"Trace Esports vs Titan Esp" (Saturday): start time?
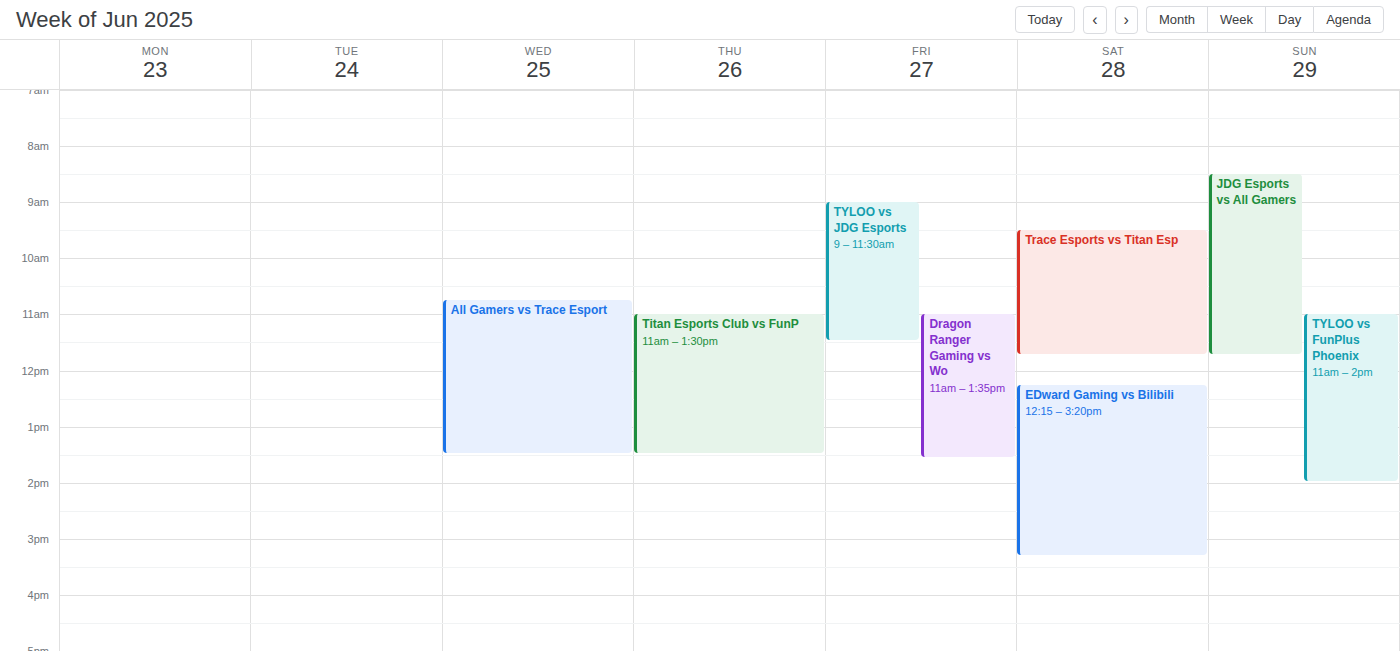
9:30 AM